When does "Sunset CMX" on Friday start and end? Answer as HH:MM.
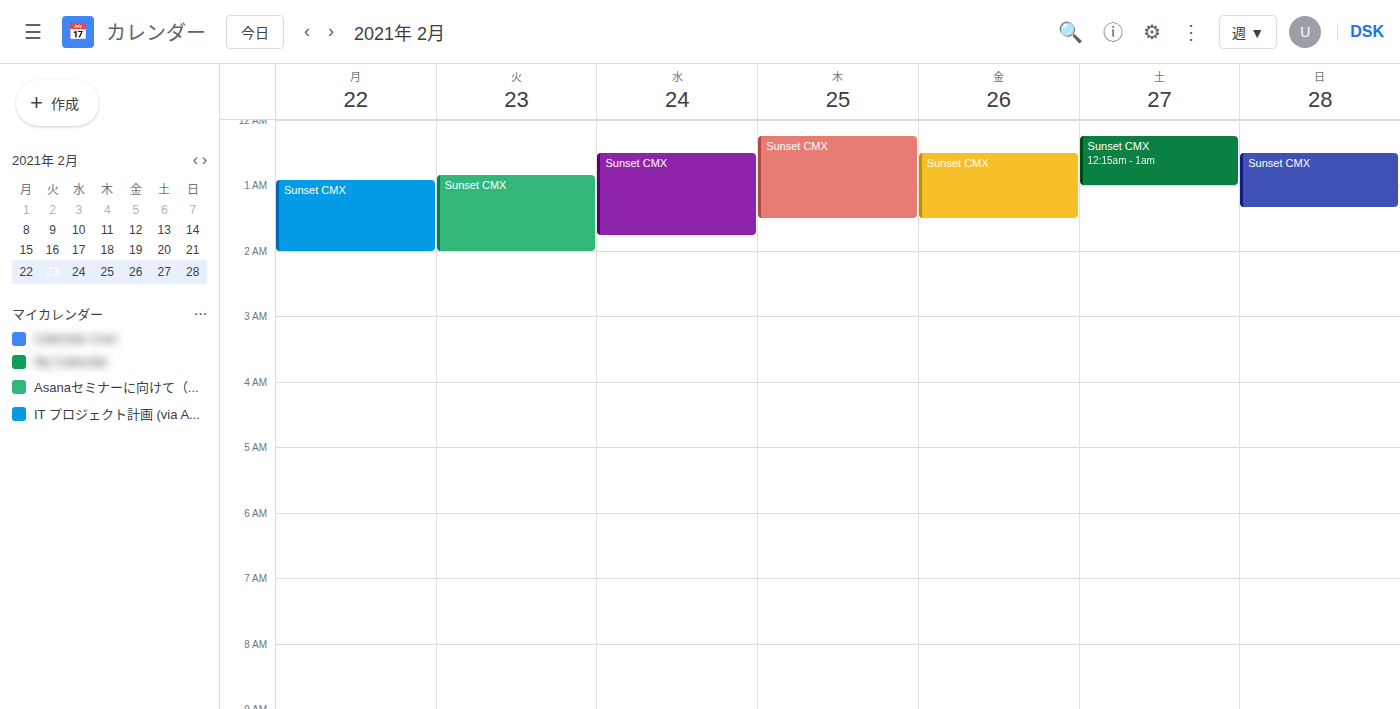
00:30 to 01:30